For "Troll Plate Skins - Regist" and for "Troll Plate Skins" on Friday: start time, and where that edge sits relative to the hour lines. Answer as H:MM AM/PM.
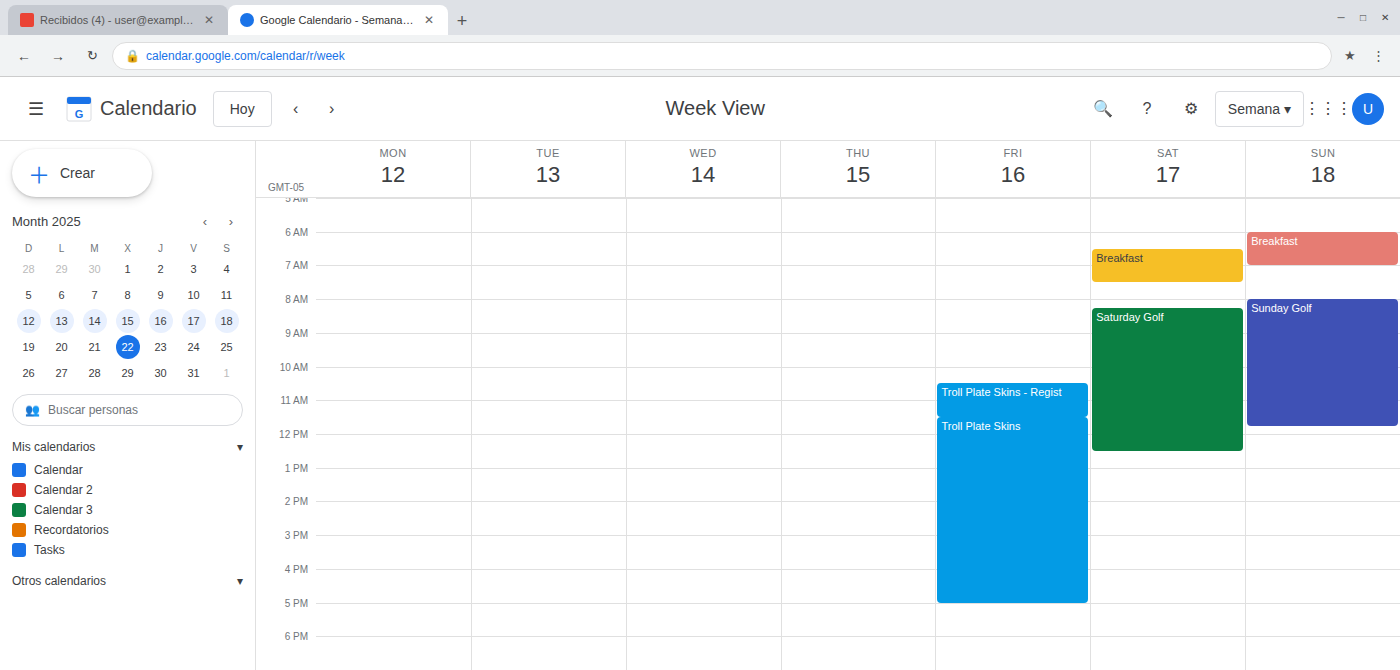
"Troll Plate Skins - Regist": 10:30 AM, halfway between the 10 AM and 11 AM lines. "Troll Plate Skins": 11:30 AM, halfway between the 11 AM and 12 PM lines.